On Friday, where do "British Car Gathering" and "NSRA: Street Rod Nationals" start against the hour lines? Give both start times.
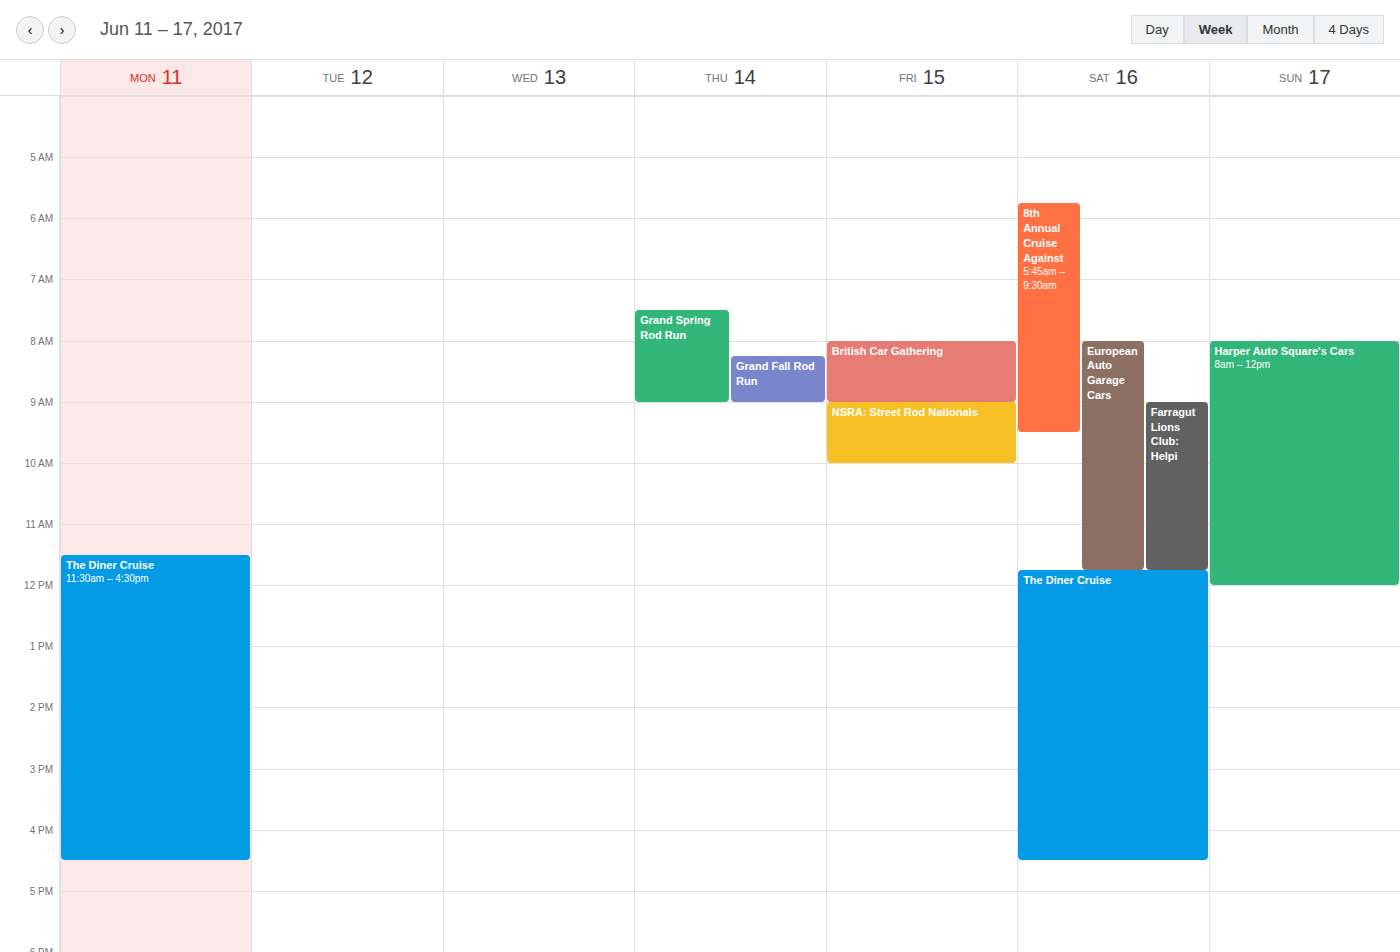
"British Car Gathering": 8:00 AM, exactly on the 8 AM line. "NSRA: Street Rod Nationals": 9:00 AM, exactly on the 9 AM line.